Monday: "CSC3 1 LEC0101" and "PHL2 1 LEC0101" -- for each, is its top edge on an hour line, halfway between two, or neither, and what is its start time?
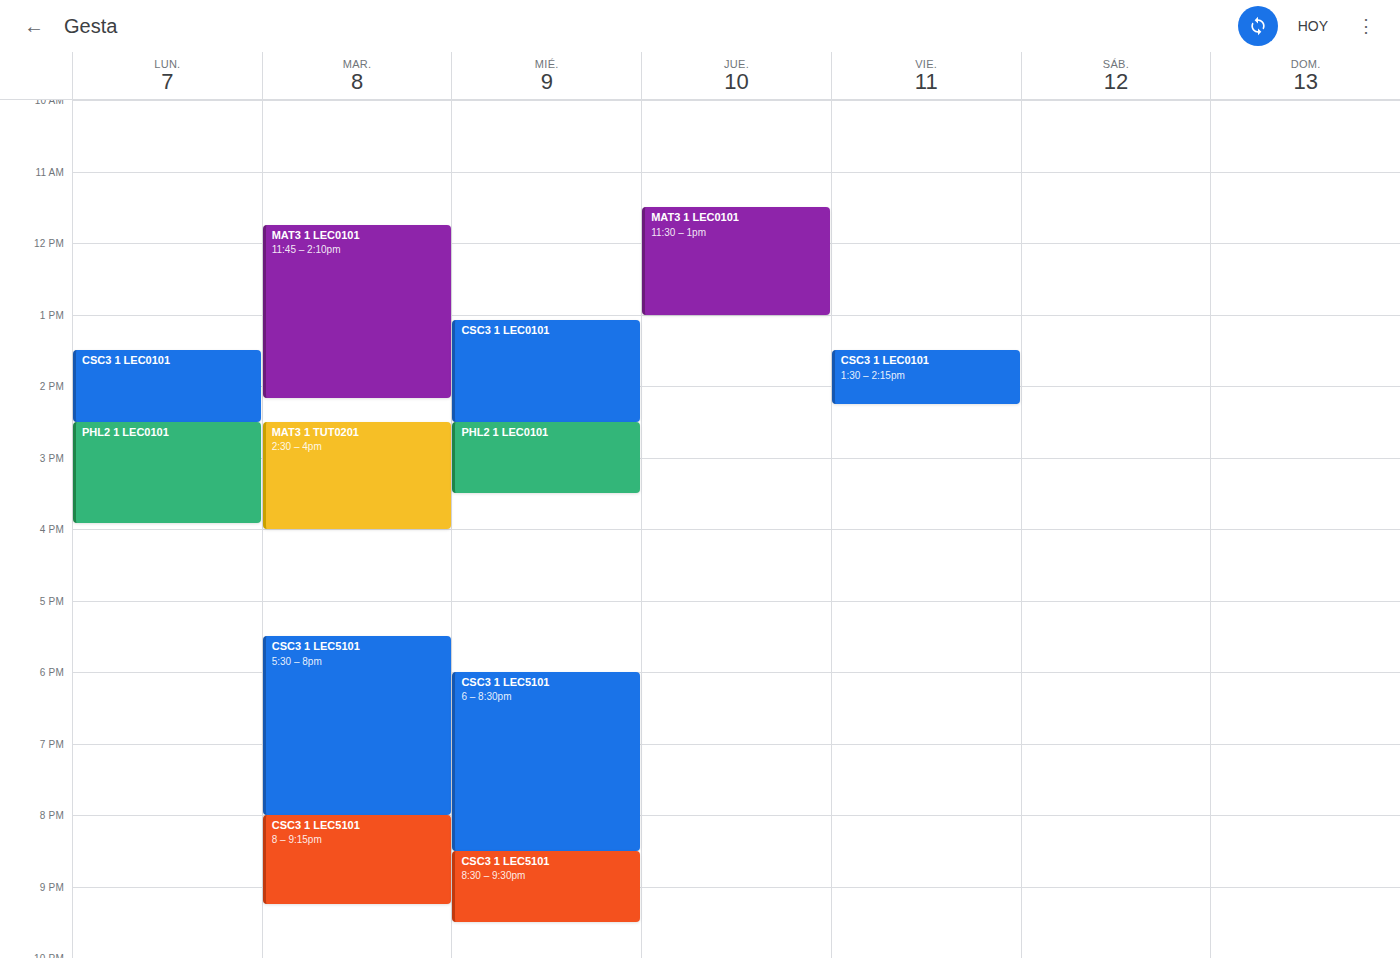
"CSC3 1 LEC0101": 13:30, halfway between the 13:00 and 14:00 lines. "PHL2 1 LEC0101": 14:30, halfway between the 14:00 and 15:00 lines.